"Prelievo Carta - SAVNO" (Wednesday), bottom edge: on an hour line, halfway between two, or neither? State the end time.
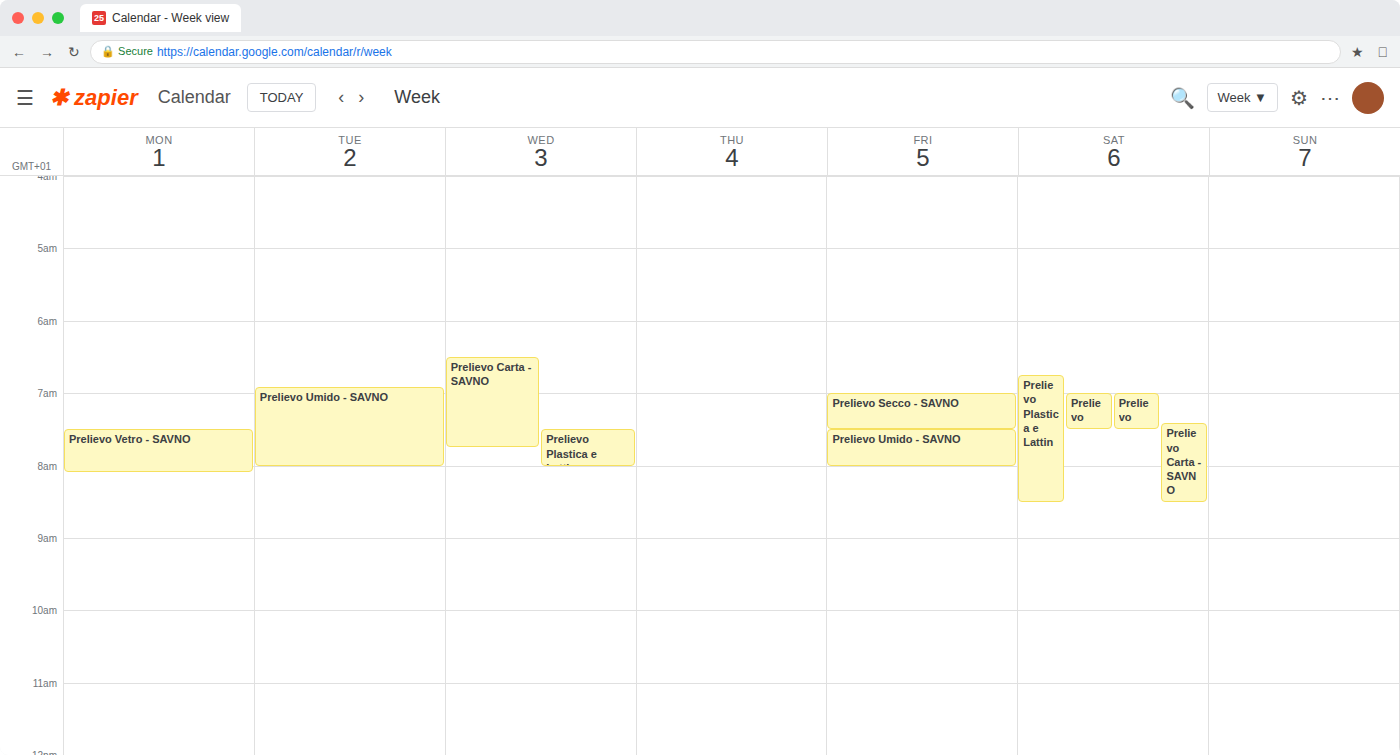
07:45 -- neither: three quarters of the way from the 07:00 line to the 08:00 line.